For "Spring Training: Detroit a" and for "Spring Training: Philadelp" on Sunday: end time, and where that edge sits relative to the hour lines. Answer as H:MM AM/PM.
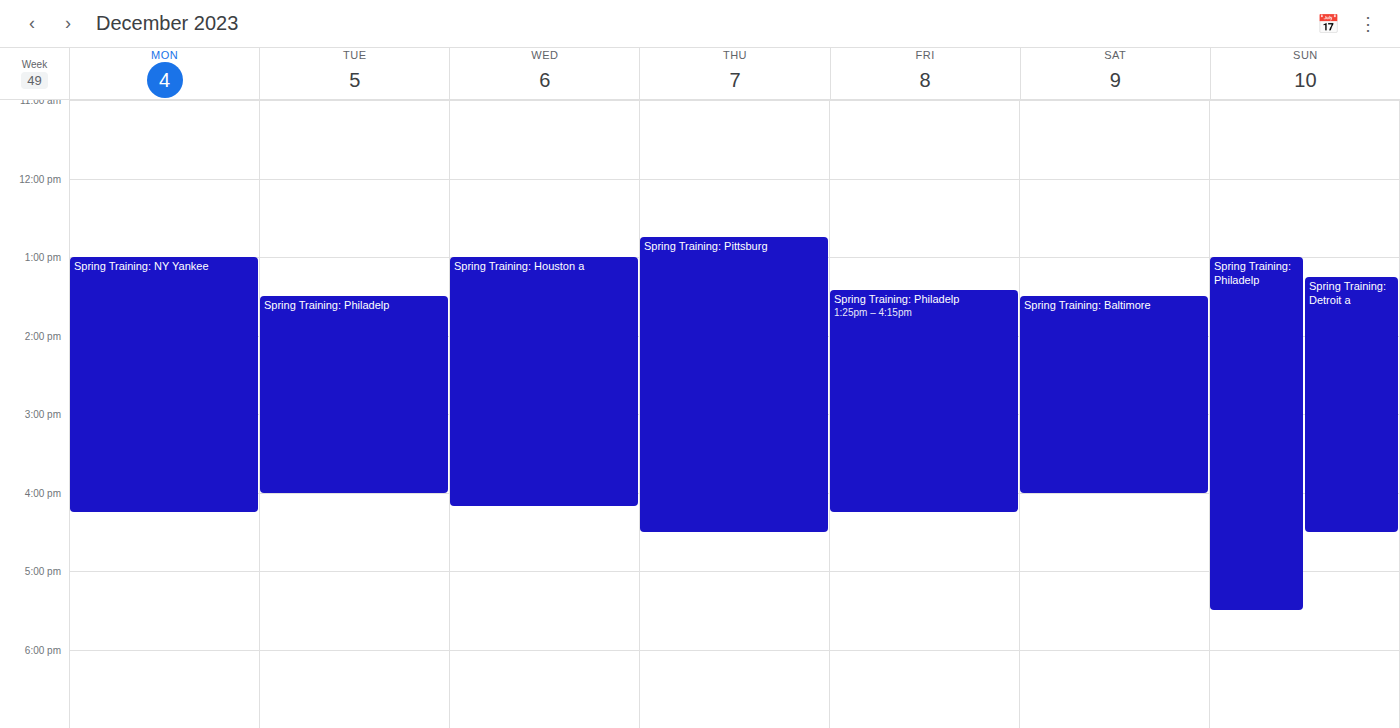
"Spring Training: Detroit a": 4:30 PM, halfway between the 4 PM and 5 PM lines. "Spring Training: Philadelp": 5:30 PM, halfway between the 5 PM and 6 PM lines.